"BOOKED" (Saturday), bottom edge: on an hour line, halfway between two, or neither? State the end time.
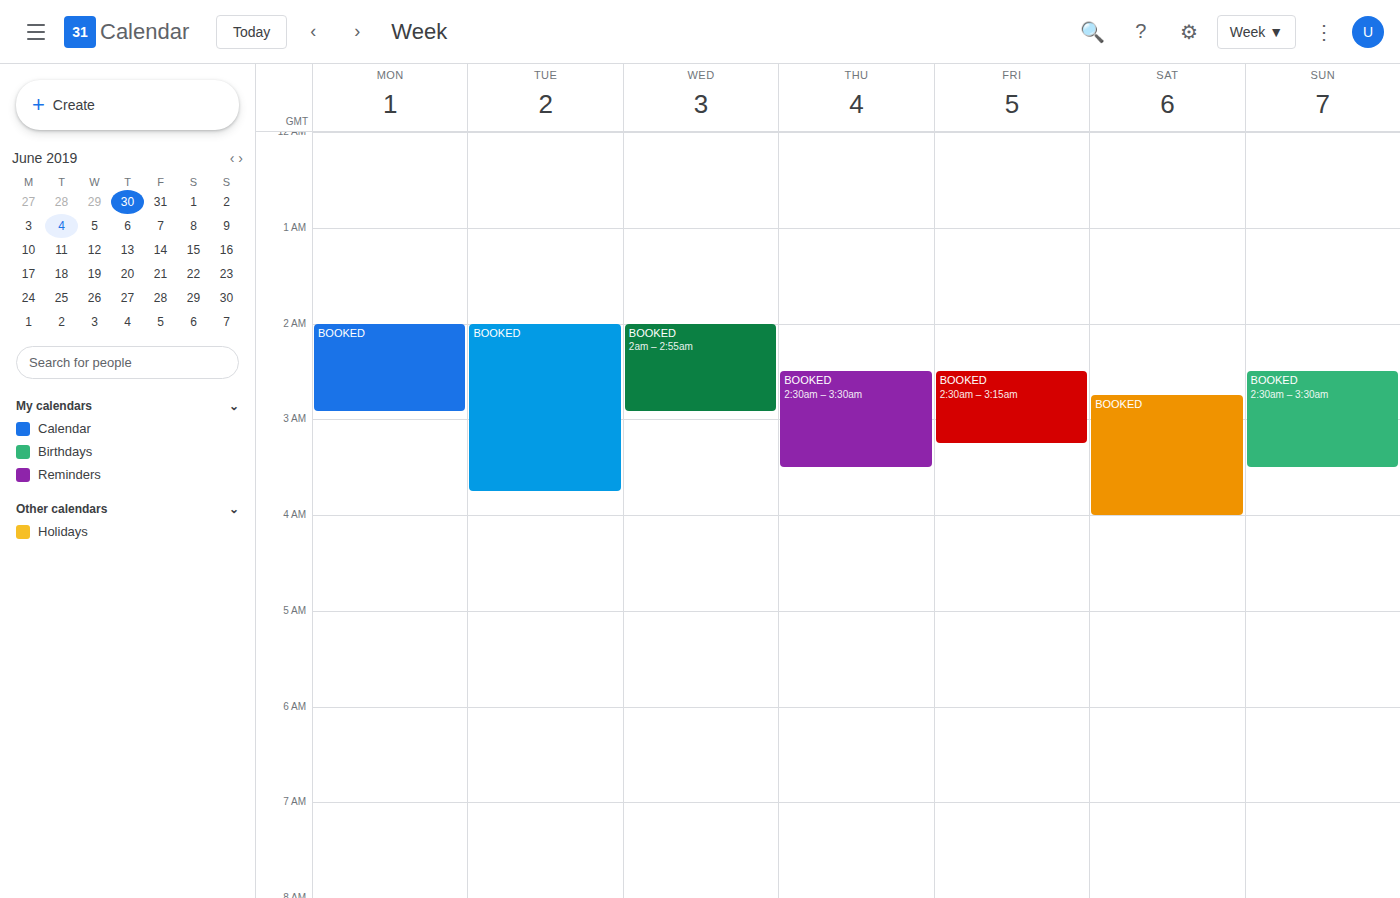
4:00 AM -- exactly on the 4 AM line.